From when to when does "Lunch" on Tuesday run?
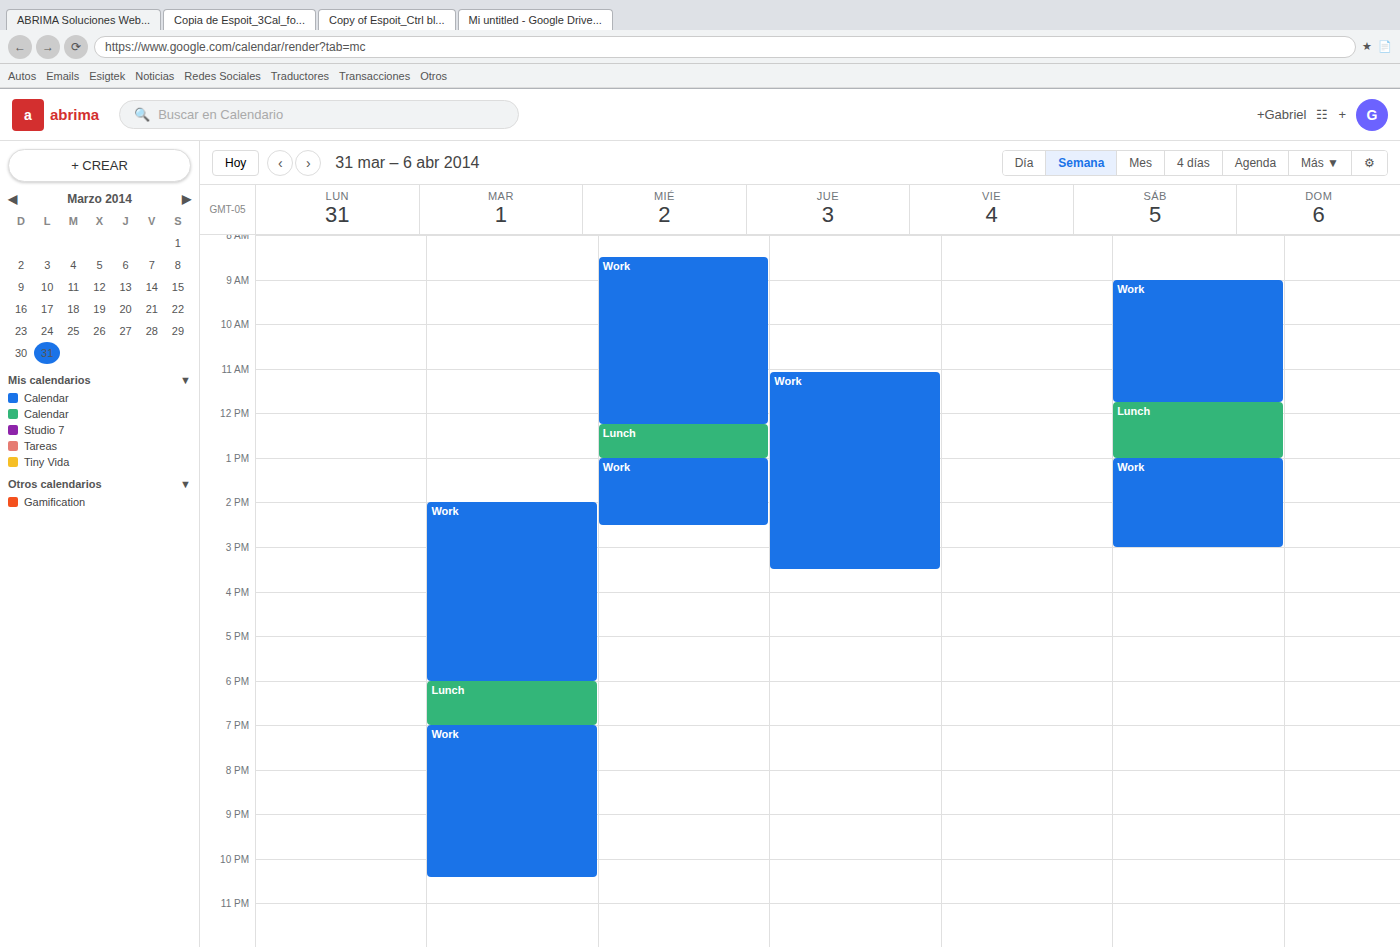
6:00 PM to 7:00 PM